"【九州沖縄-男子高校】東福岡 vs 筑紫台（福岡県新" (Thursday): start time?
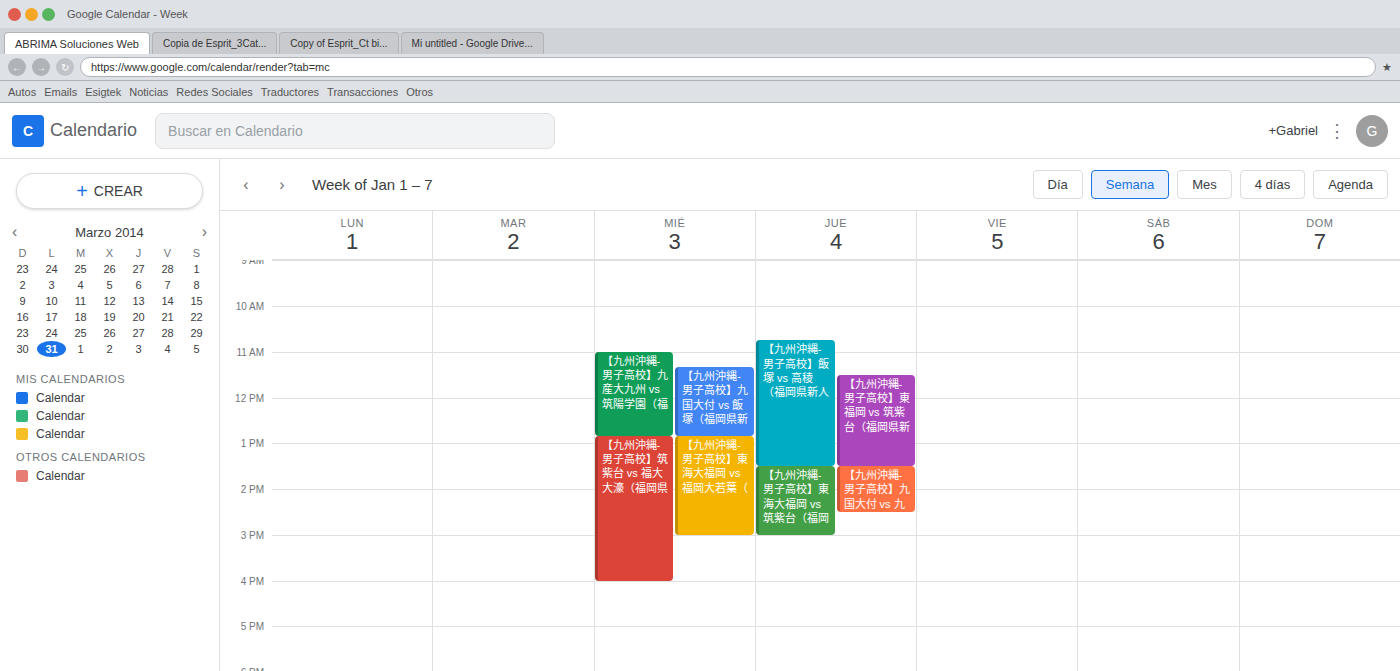
11:30 AM